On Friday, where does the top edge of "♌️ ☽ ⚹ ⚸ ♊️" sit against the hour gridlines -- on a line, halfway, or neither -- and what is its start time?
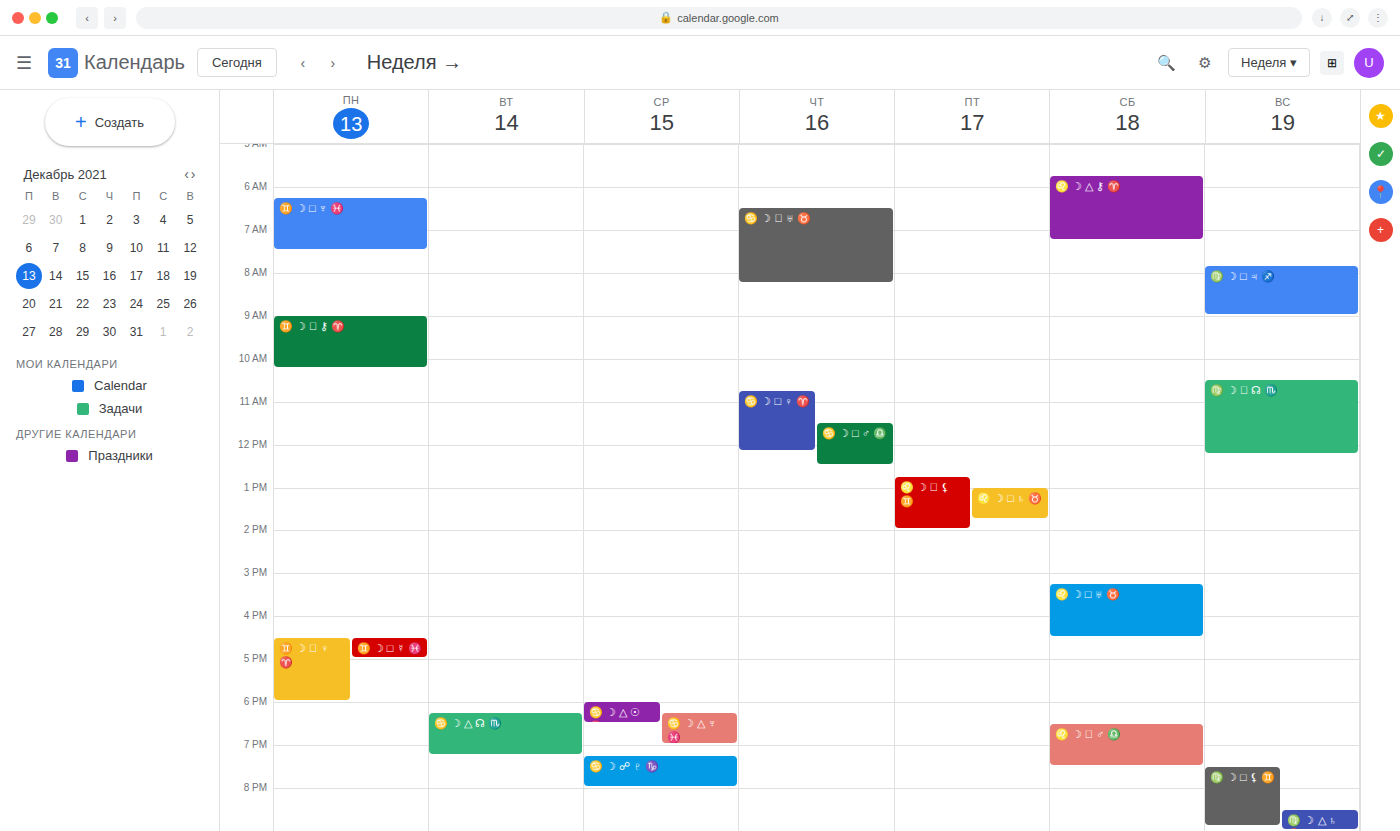
12:45 PM -- neither: three quarters of the way from the 12 PM line to the 1 PM line.